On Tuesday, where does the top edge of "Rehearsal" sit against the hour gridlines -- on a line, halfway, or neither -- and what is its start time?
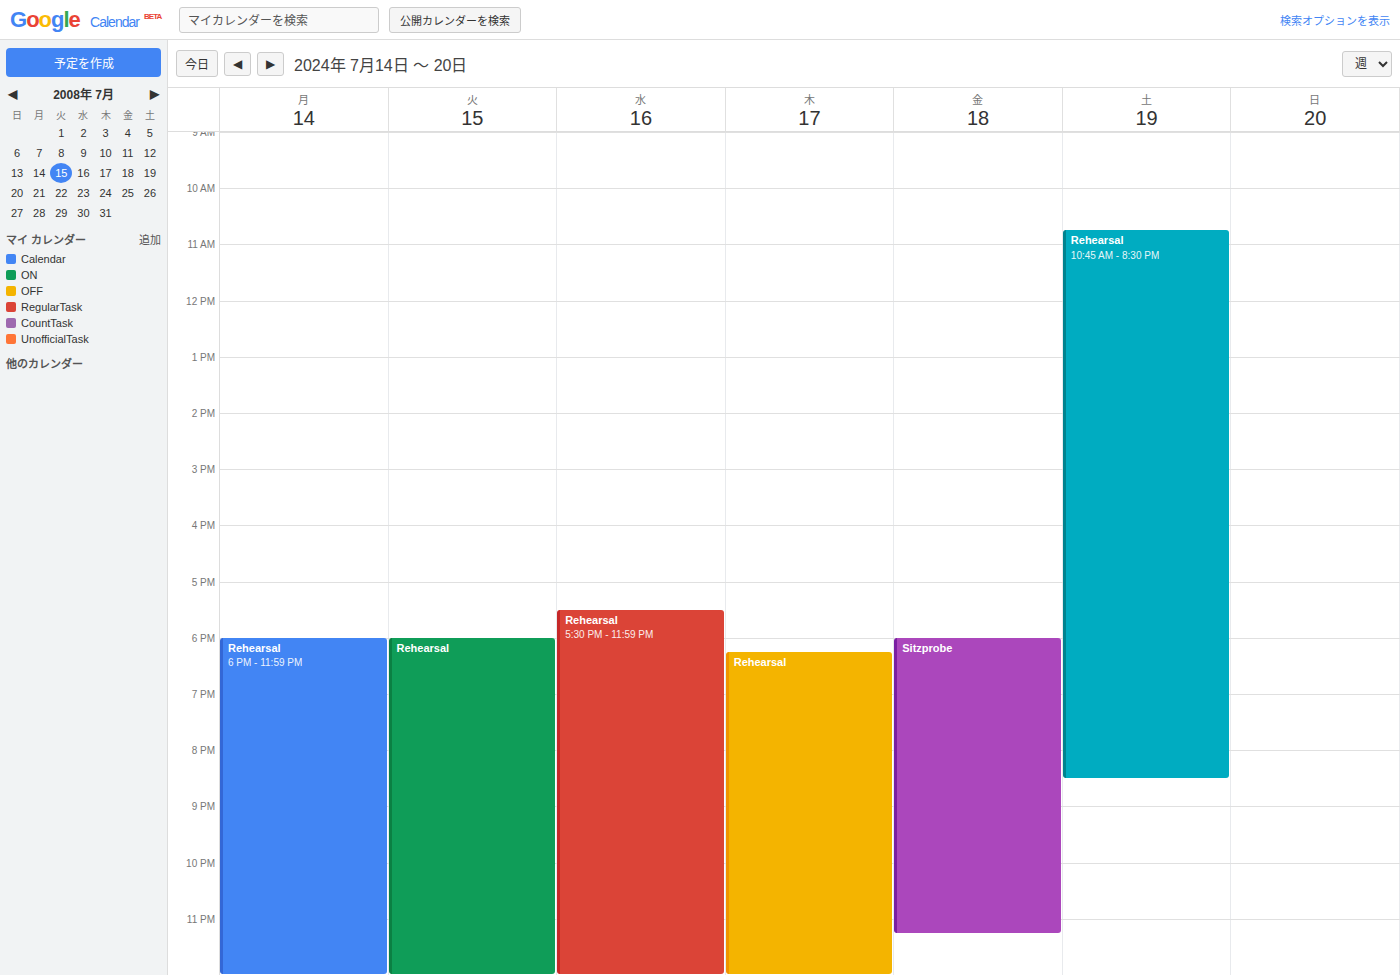
6:00 PM -- exactly on the 6 PM line.